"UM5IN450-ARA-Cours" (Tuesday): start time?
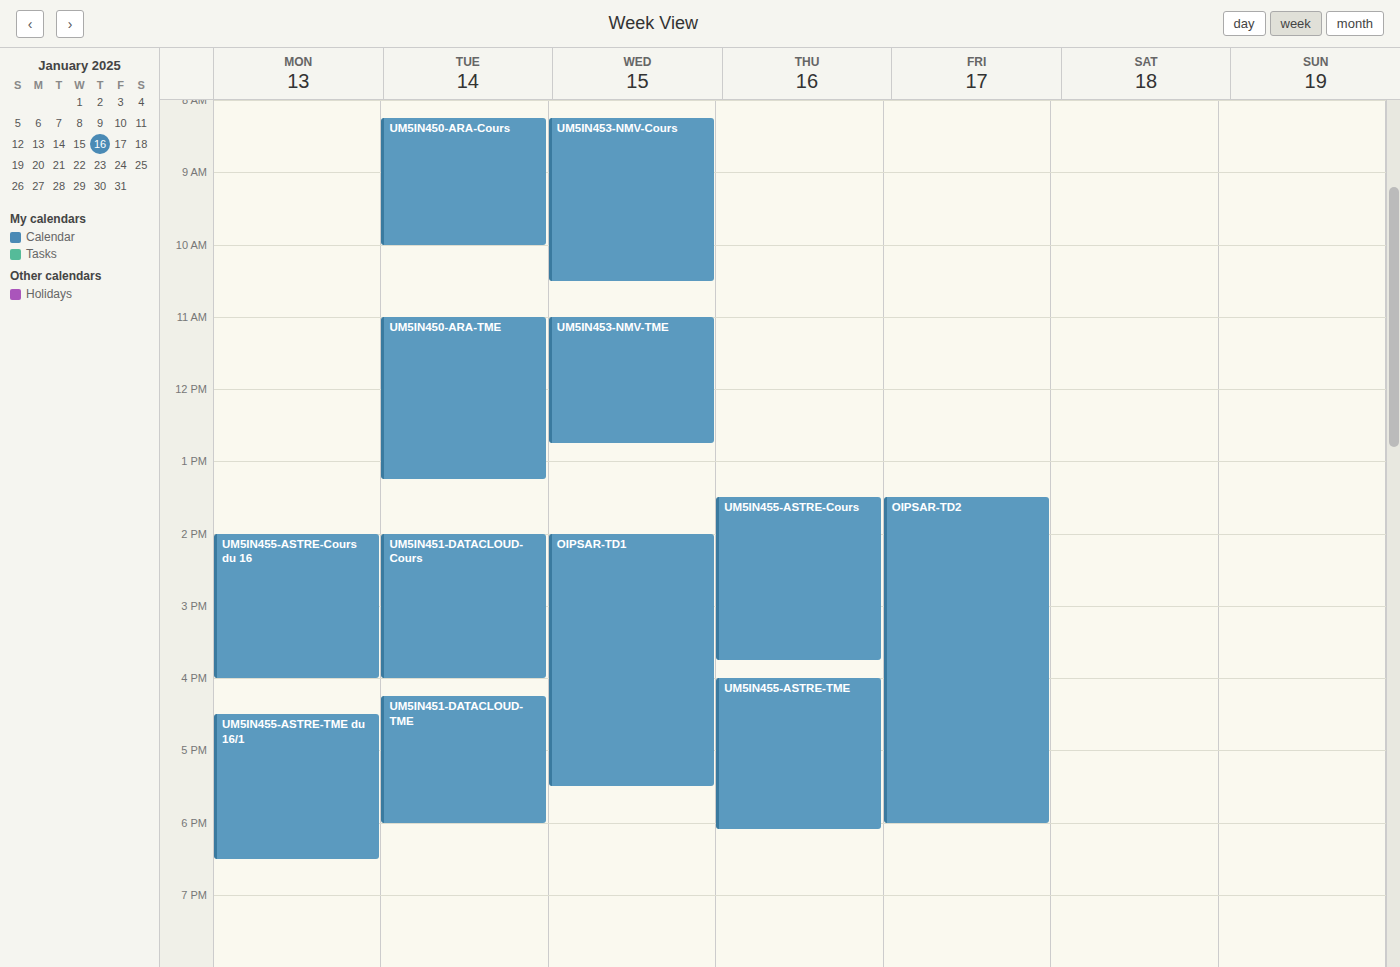
8:15 AM